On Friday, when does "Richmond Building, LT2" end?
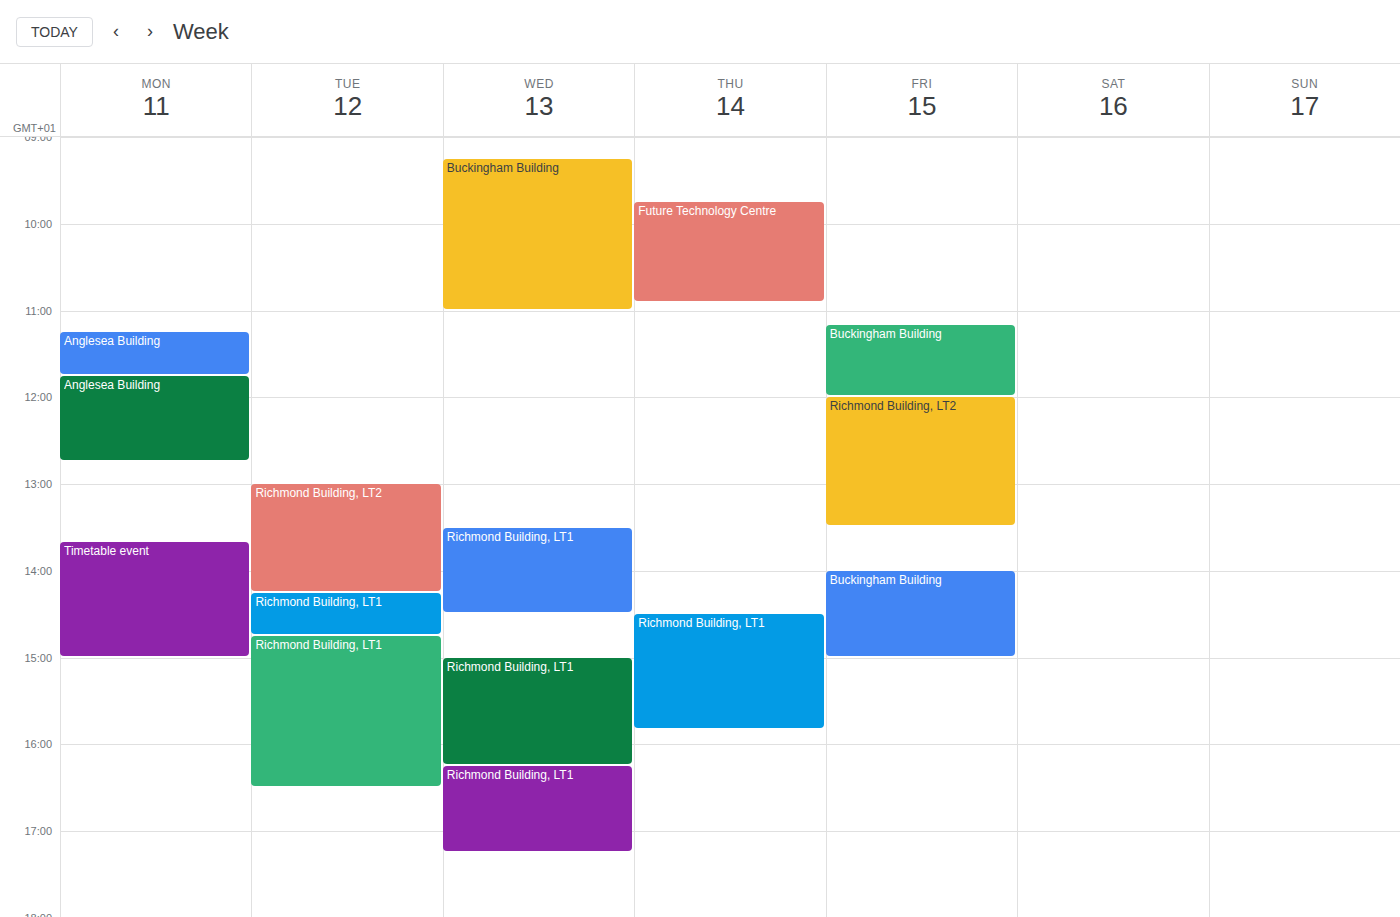
1:30 PM